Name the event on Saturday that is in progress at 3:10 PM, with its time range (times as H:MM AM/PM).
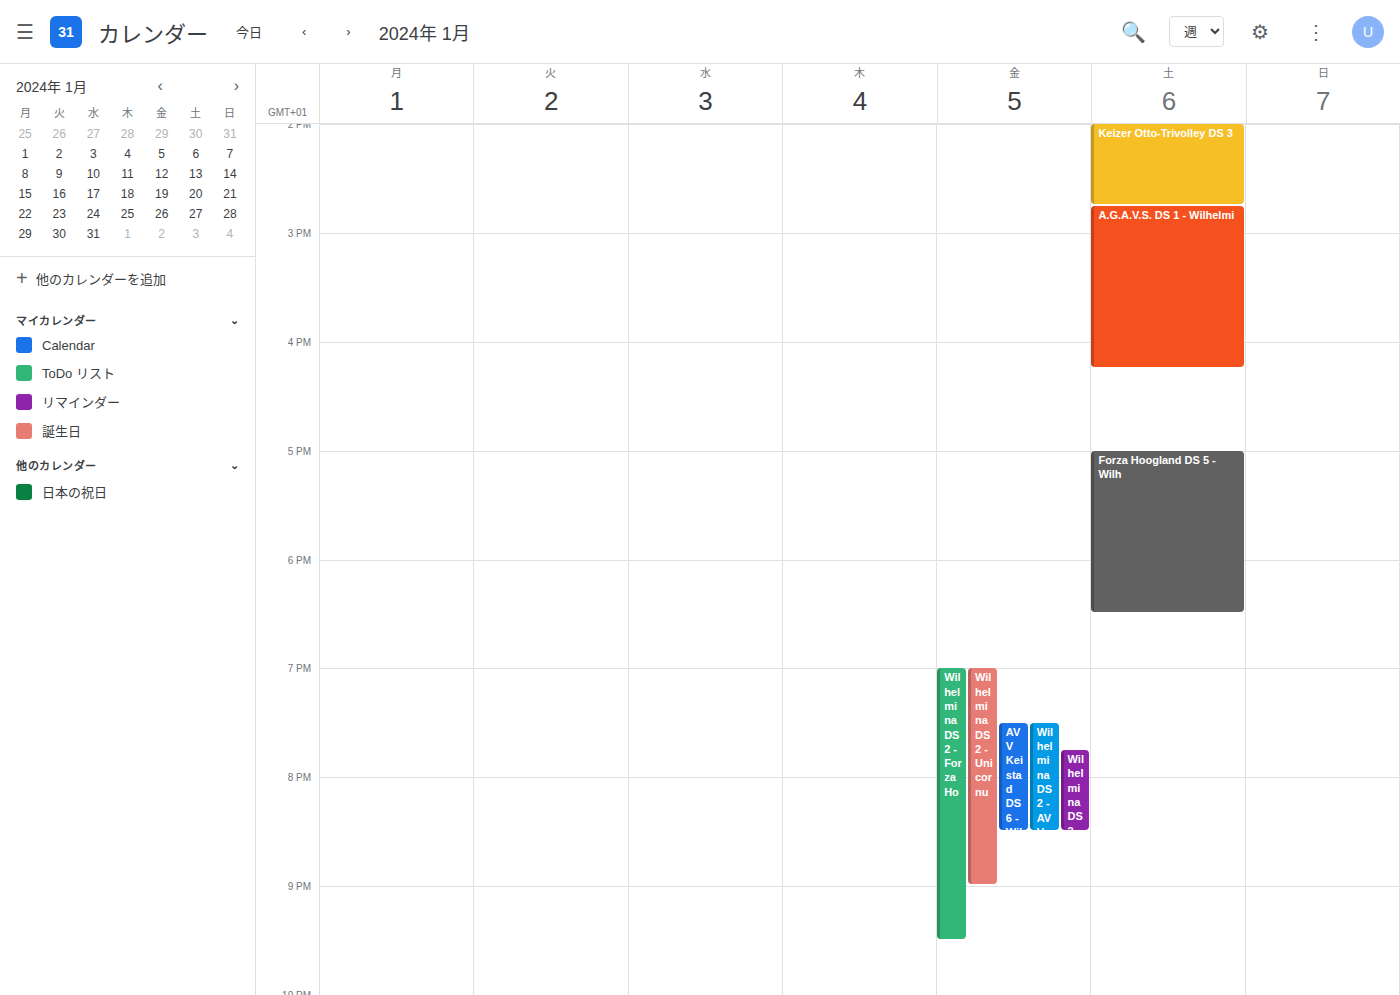
"A.G.A.V.S. DS 1 - Wilhelmi", 2:45 PM to 4:15 PM